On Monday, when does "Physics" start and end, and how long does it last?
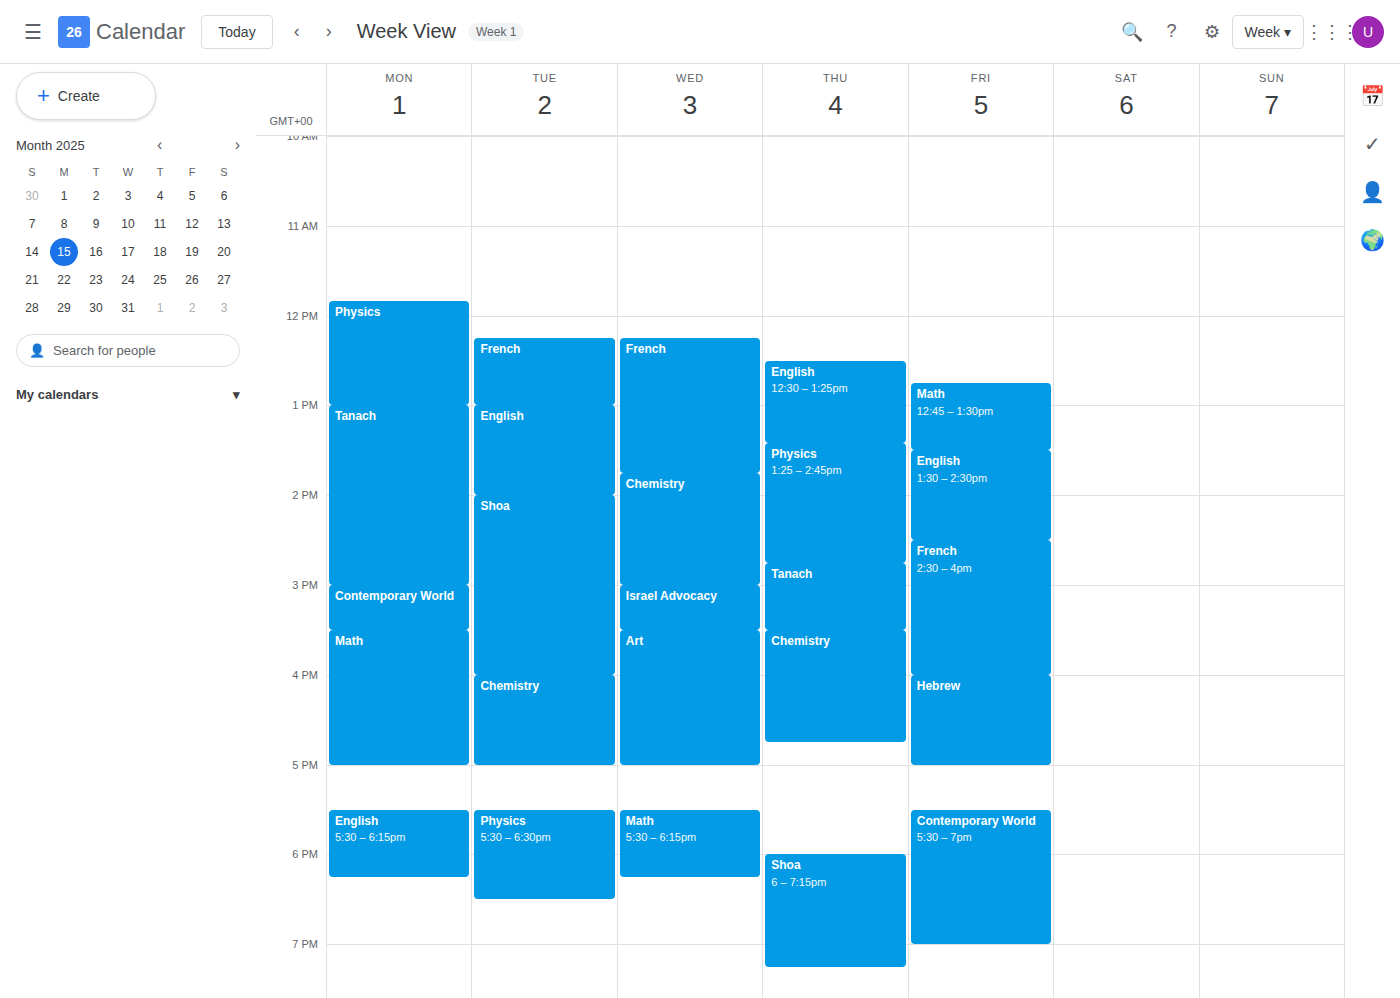
11:50 AM to 1:00 PM, 1 hour 10 minutes